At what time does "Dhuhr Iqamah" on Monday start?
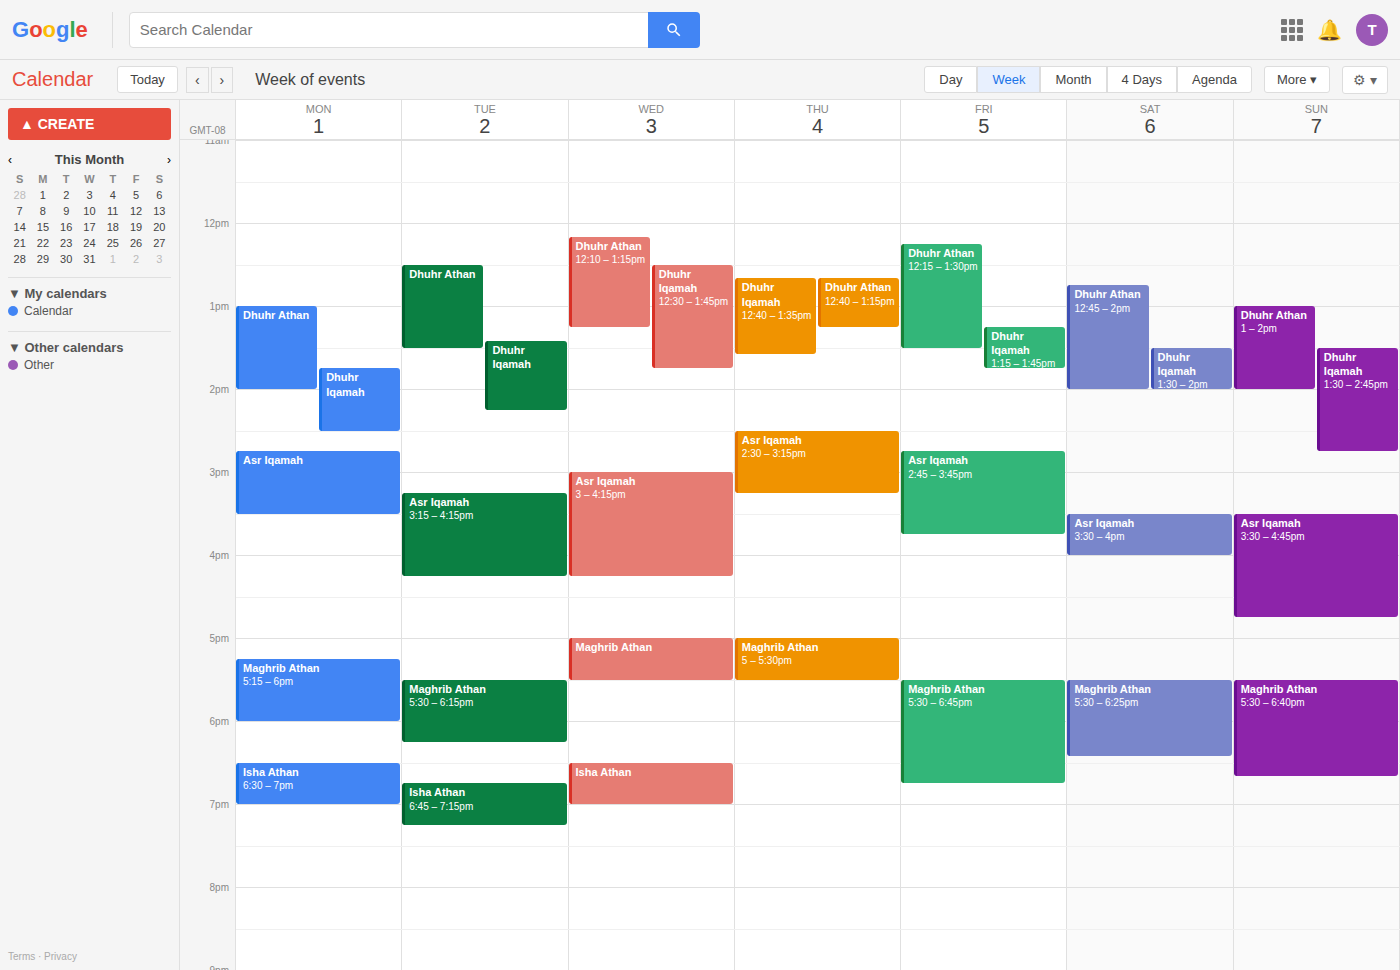
1:45 PM